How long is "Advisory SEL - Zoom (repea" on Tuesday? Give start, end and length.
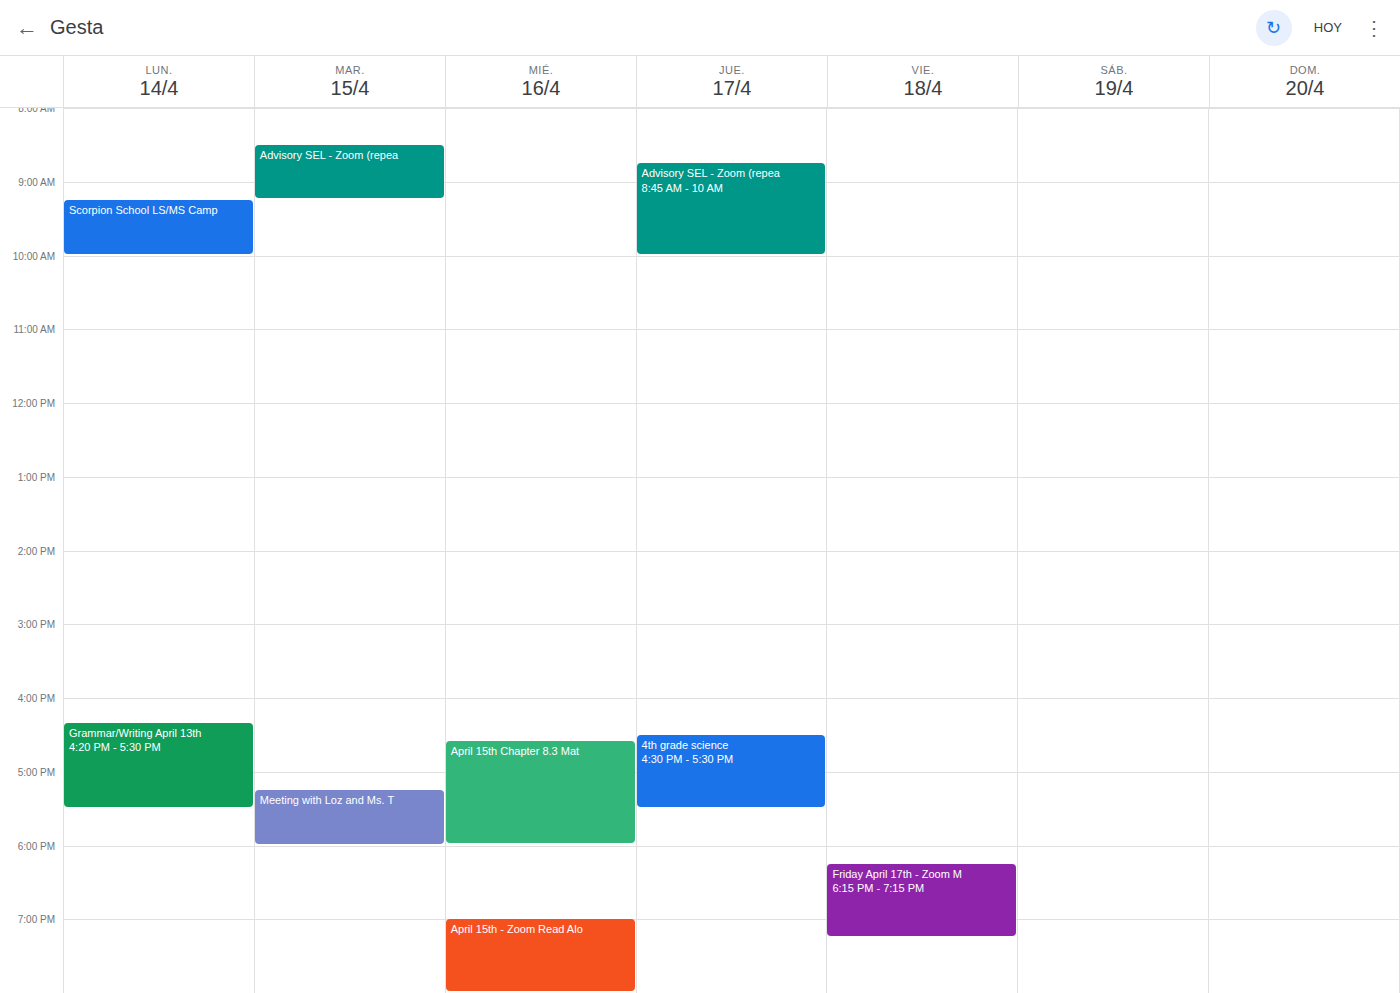
8:30 AM to 9:15 AM, 45 minutes